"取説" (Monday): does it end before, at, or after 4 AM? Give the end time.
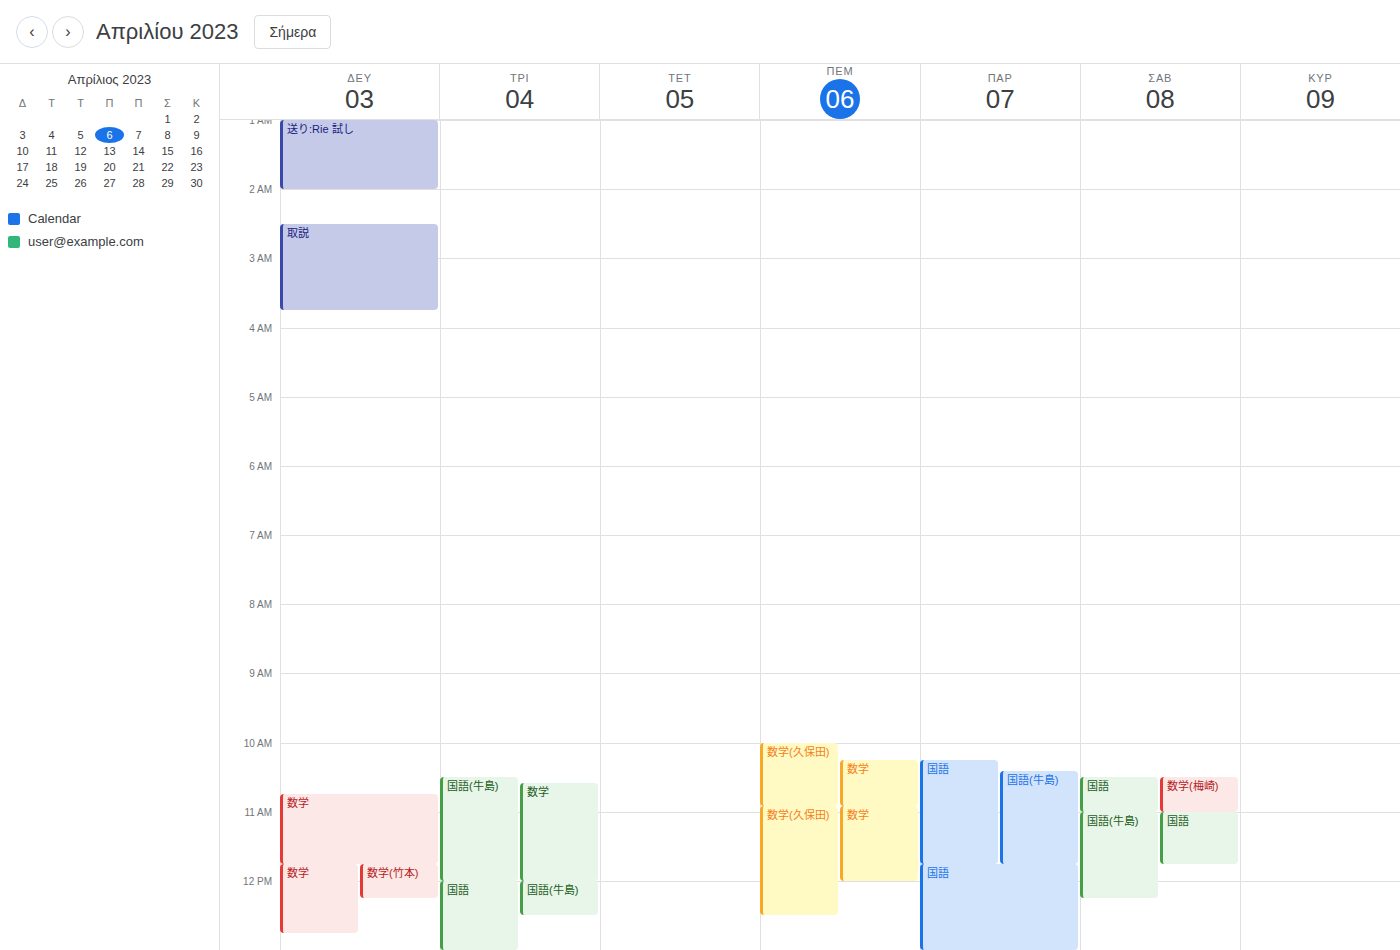
3:45 AM -- before 4 AM, 15 minutes above the 4 AM line.